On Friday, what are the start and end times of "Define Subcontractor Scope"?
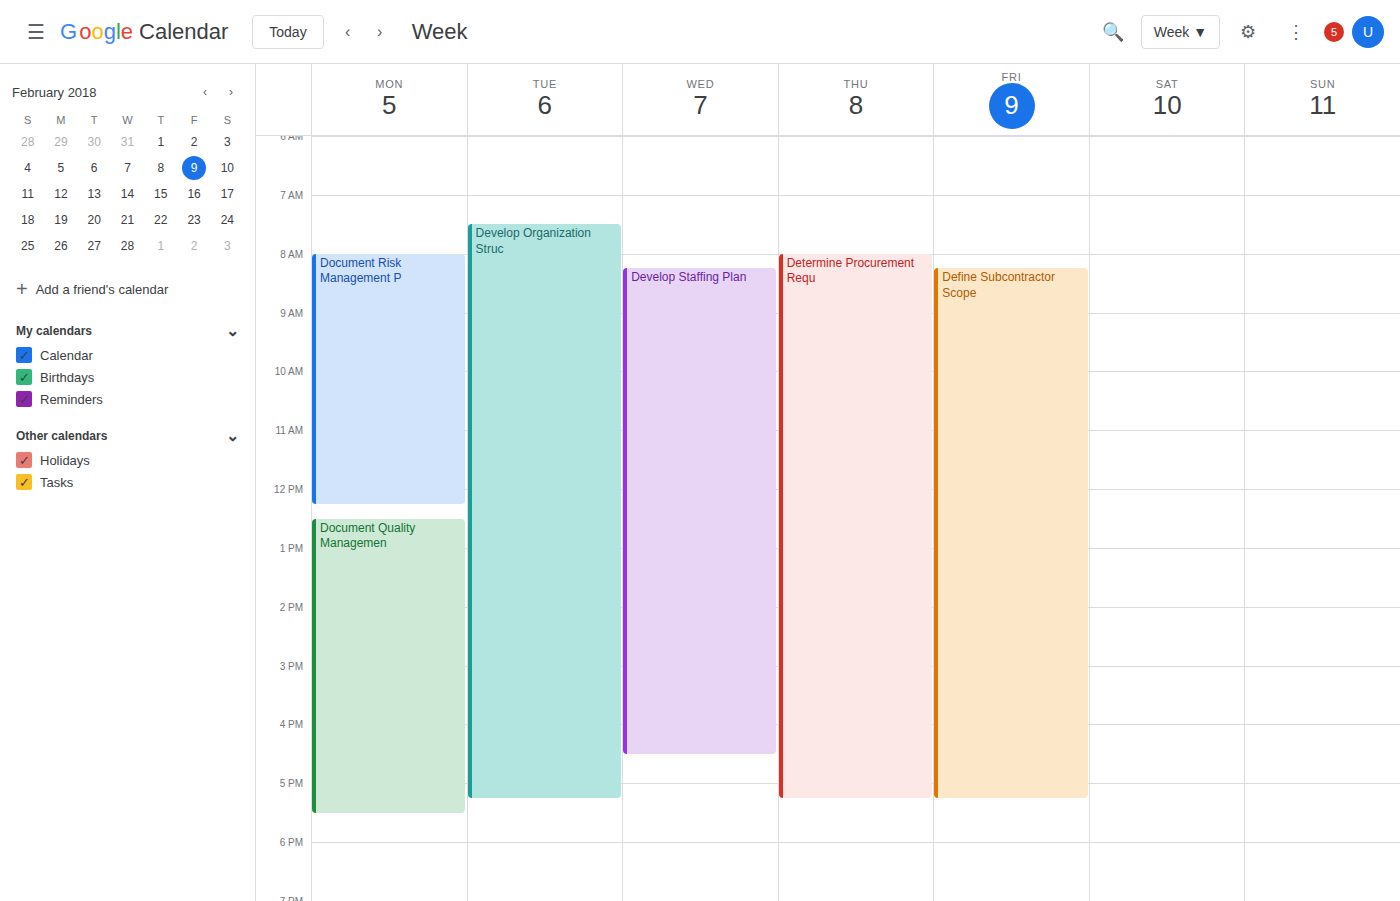
8:15 AM to 5:15 PM